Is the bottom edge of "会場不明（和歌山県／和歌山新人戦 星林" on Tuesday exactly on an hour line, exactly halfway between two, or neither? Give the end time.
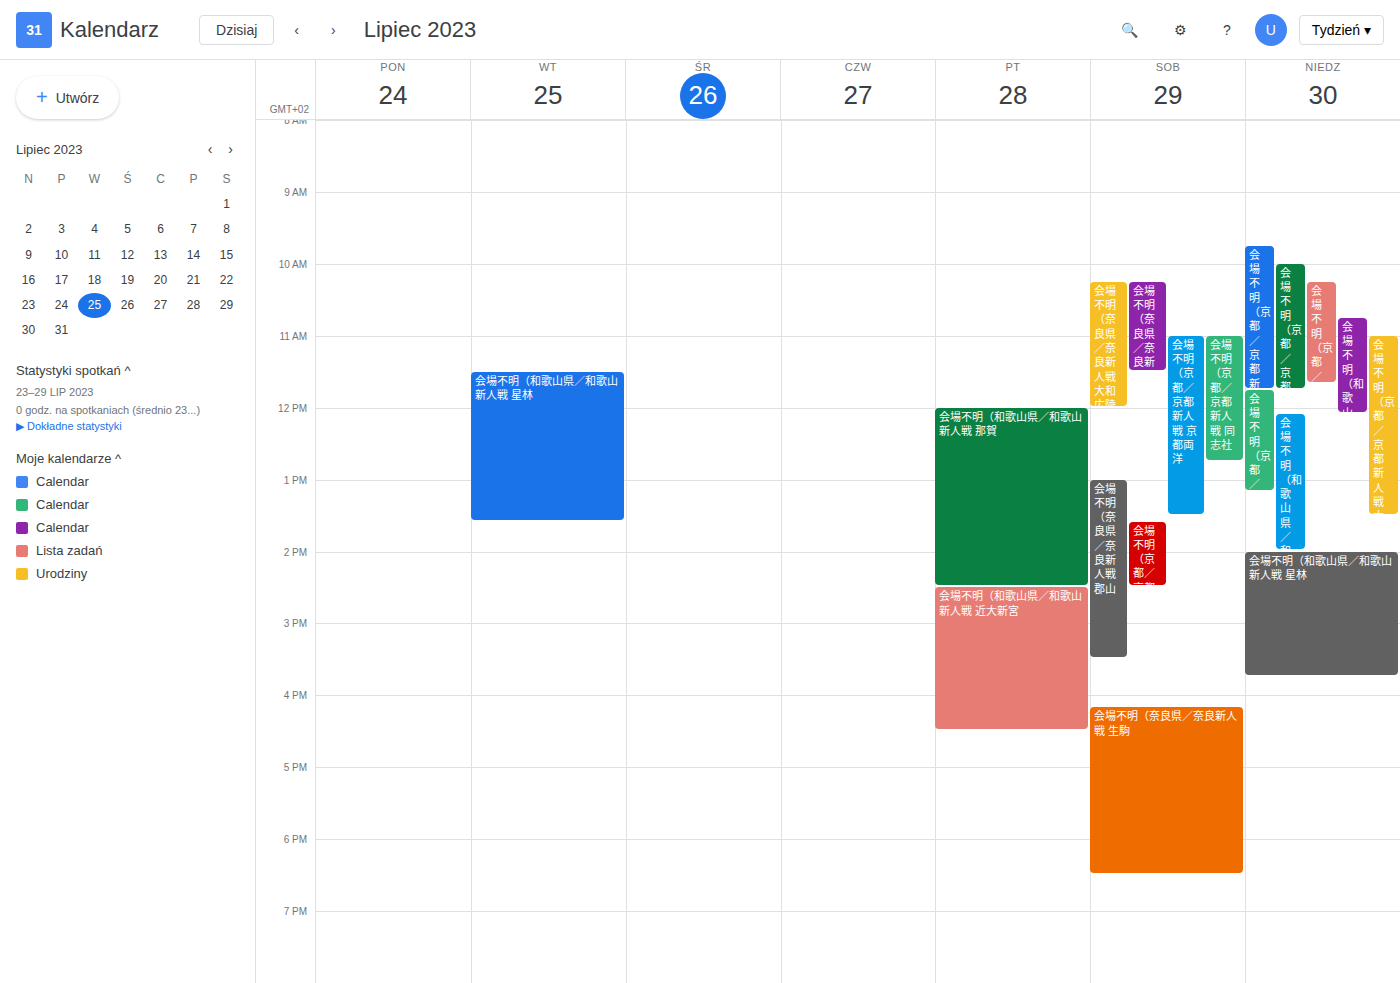
1:35 PM -- neither: 35 minutes below the 1 PM line and 25 minutes above the 2 PM line.